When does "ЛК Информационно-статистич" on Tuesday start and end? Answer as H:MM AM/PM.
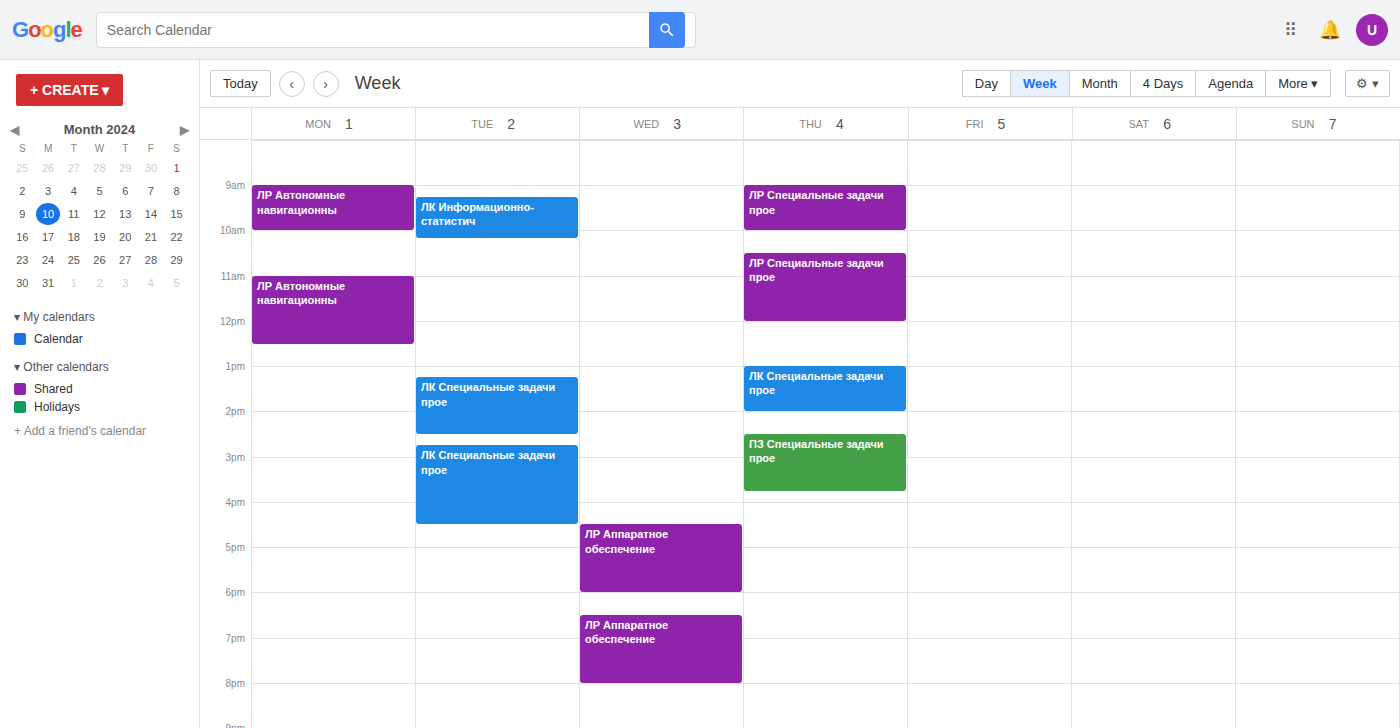
9:15 AM to 10:10 AM